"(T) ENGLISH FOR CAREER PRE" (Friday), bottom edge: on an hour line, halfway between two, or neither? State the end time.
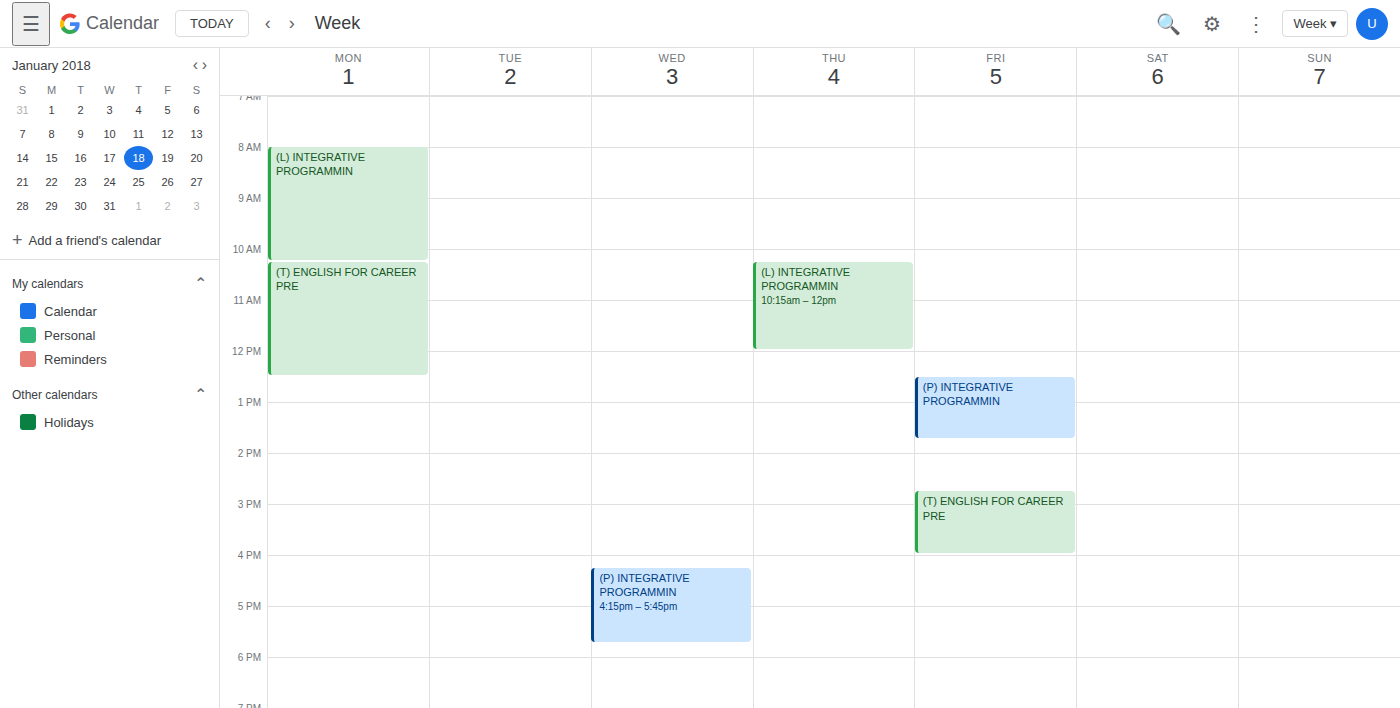
4:00 PM -- exactly on the 4 PM line.